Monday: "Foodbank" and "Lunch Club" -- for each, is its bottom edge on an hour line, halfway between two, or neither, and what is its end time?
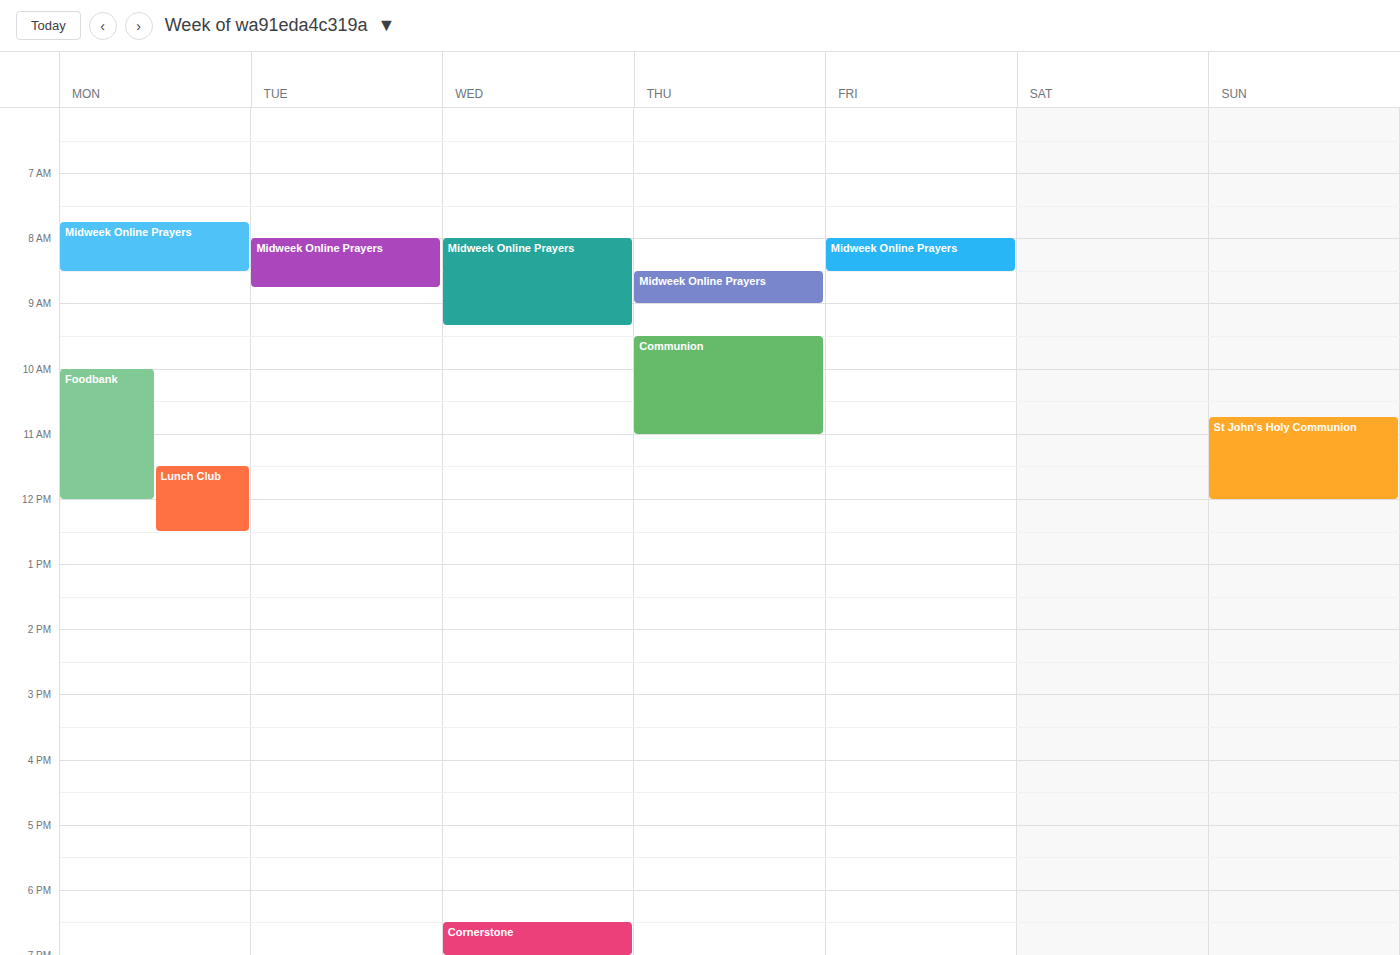
"Foodbank": 12:00 PM, exactly on the 12 PM line. "Lunch Club": 12:30 PM, halfway between the 12 PM and 1 PM lines.